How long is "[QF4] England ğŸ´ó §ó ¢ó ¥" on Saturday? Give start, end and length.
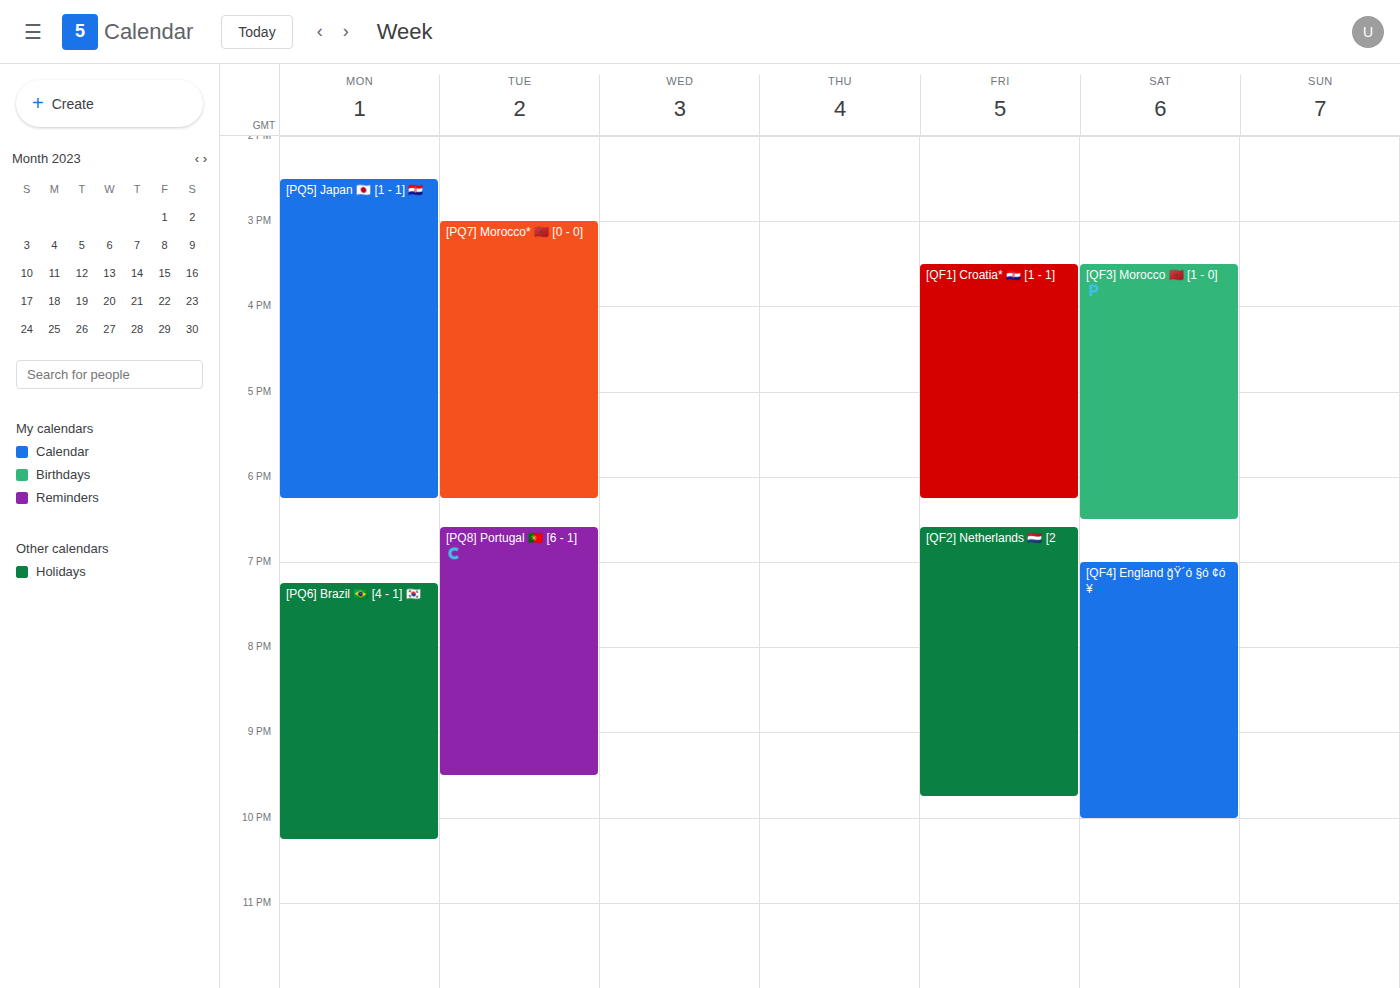
7:00 PM to 10:00 PM, 3 hours